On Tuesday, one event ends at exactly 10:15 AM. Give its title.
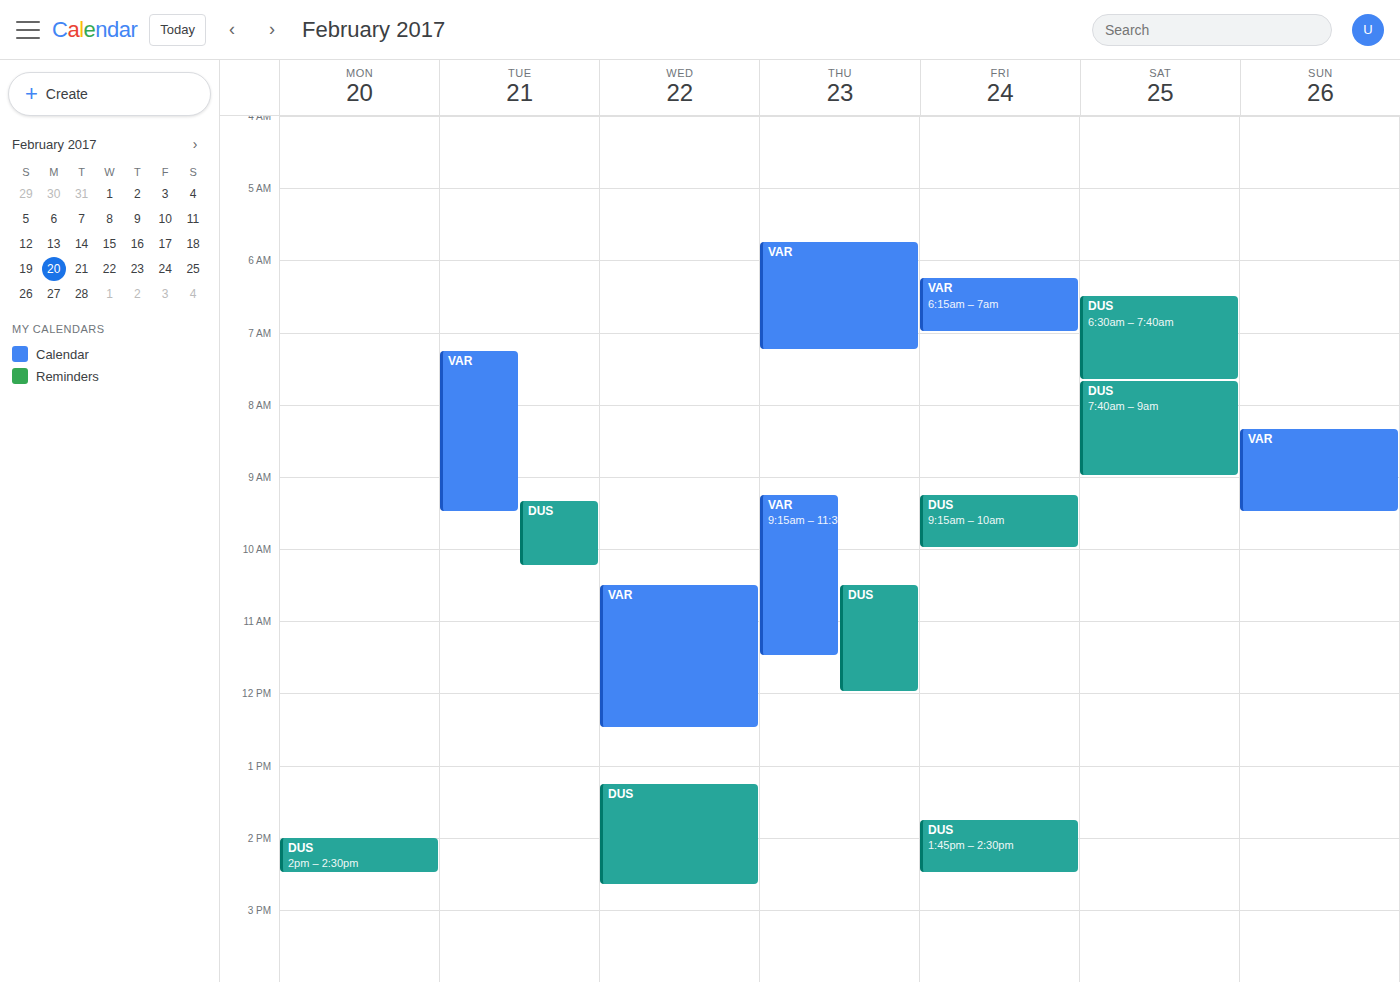
"DUS"